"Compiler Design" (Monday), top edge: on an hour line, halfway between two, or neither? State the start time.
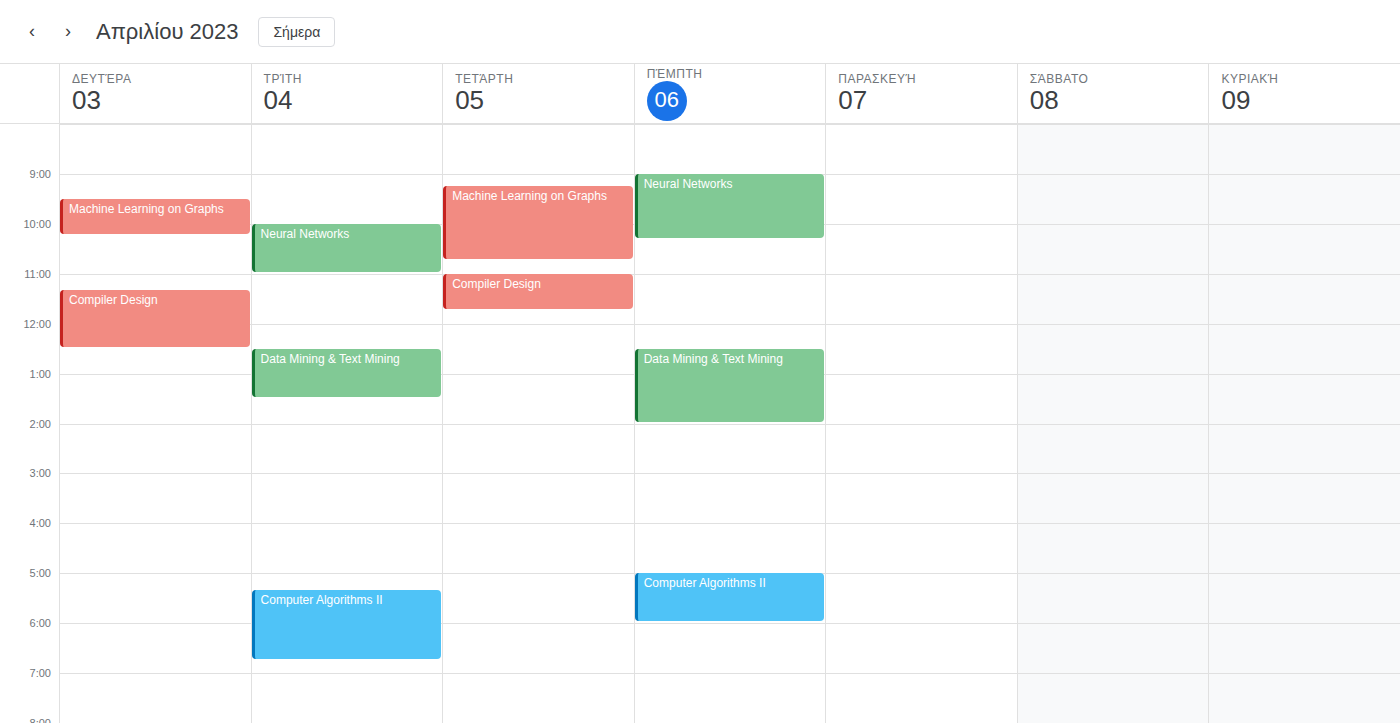
11:20 AM -- neither: 20 minutes below the 11 AM line and 40 minutes above the 12 PM line.